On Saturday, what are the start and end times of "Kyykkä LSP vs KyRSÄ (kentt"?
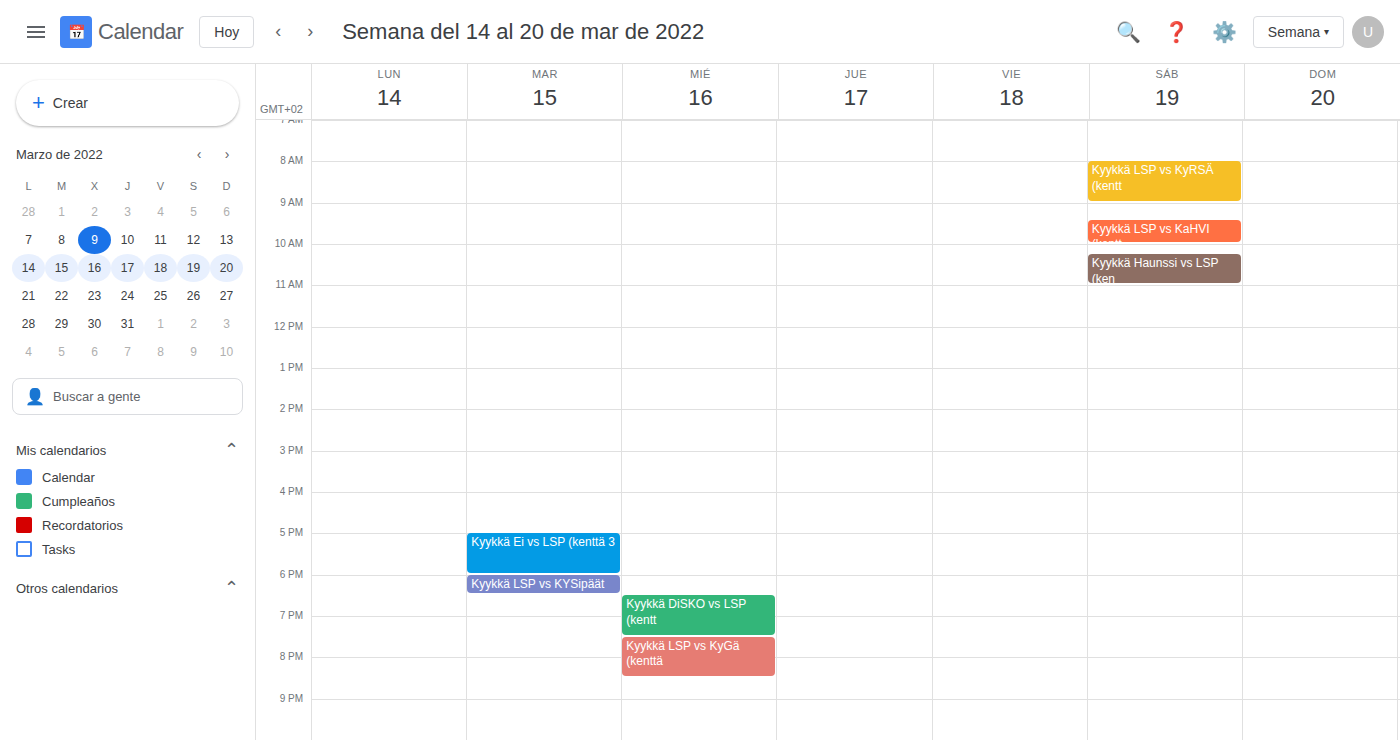
8:00 AM to 9:00 AM